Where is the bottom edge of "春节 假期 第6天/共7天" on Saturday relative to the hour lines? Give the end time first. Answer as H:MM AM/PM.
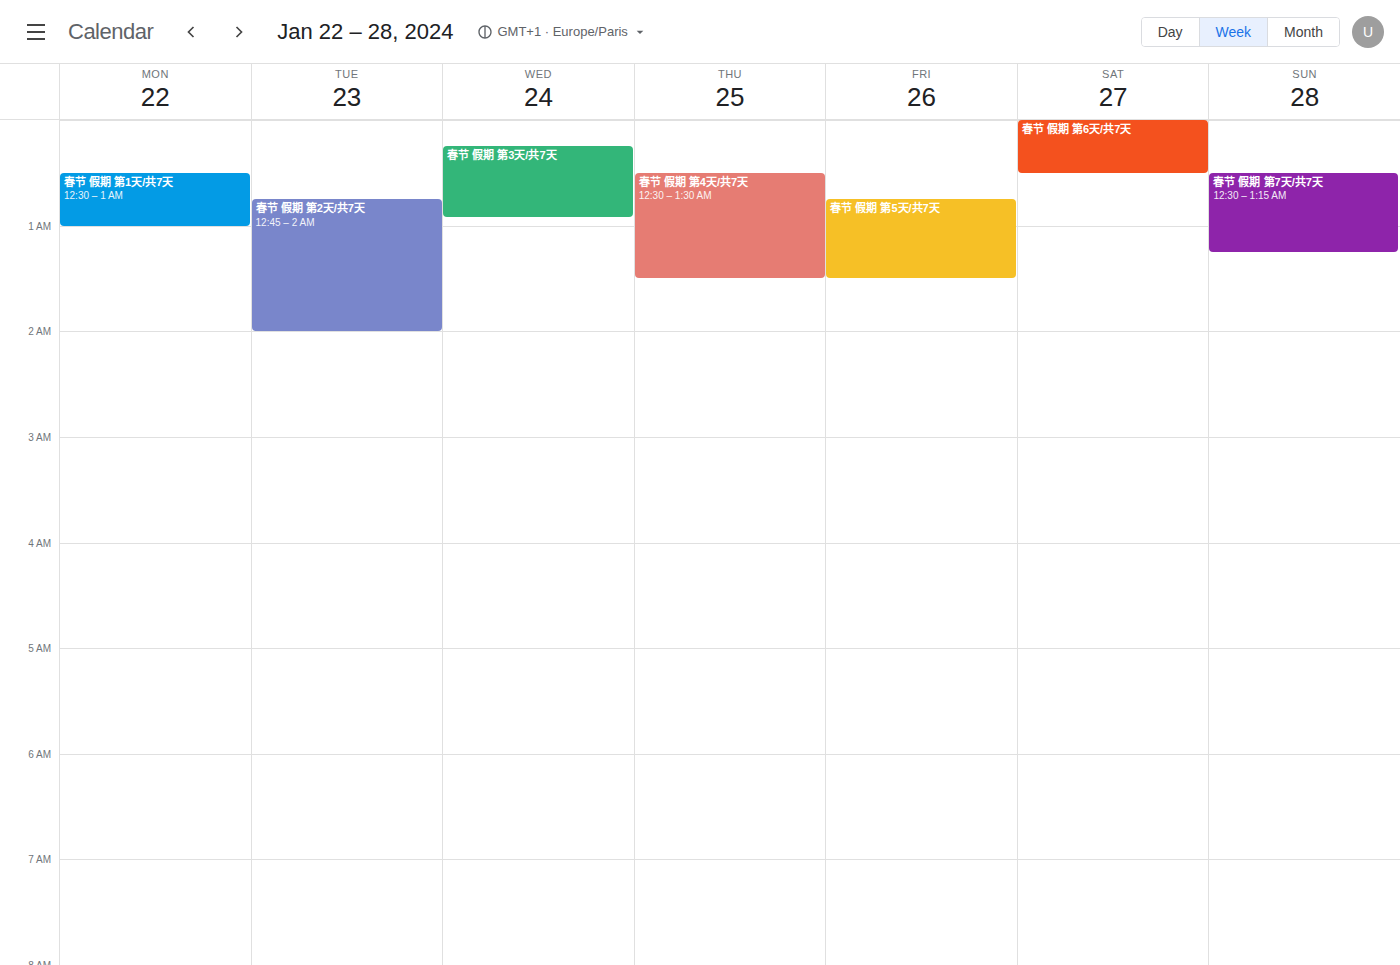
12:30 AM -- halfway between the 12 AM and 1 AM lines.